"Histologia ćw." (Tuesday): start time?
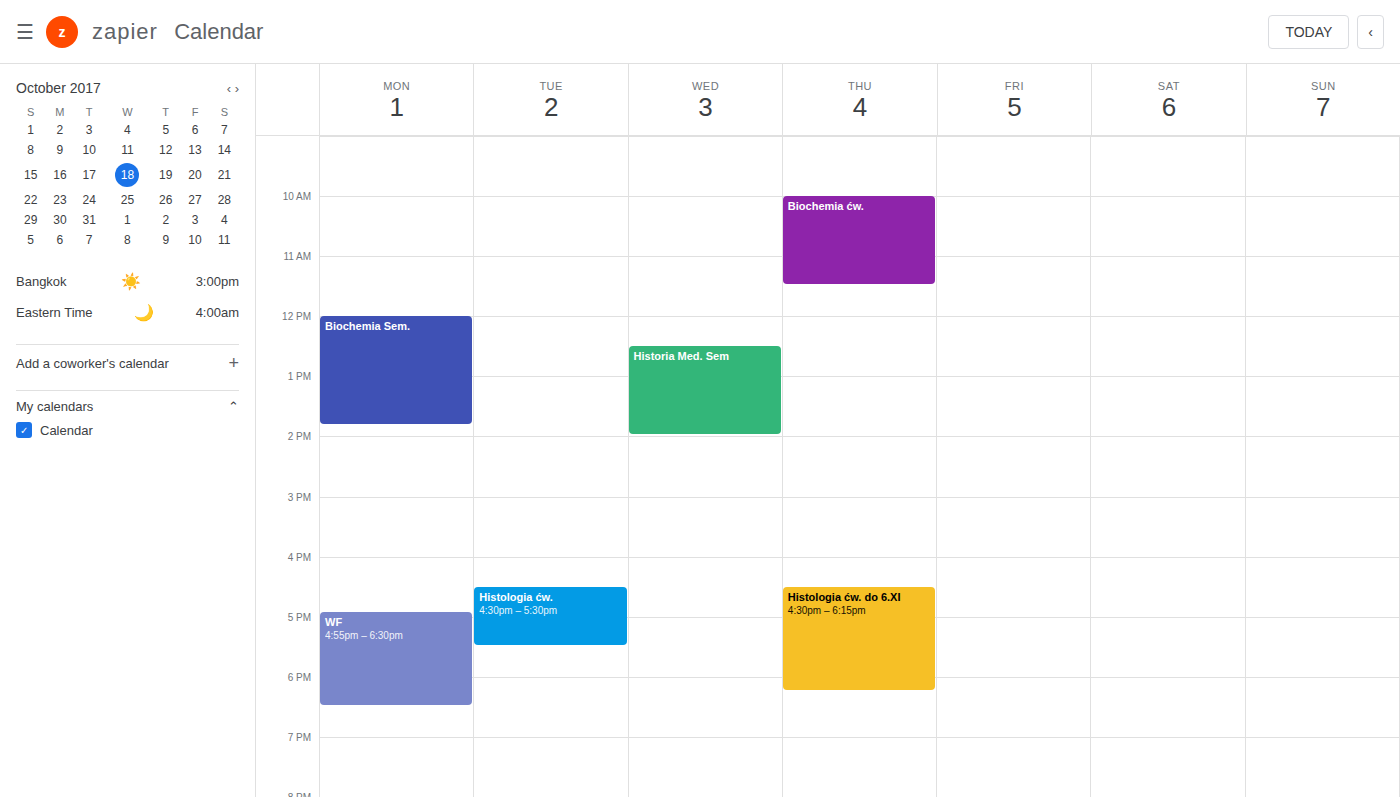
4:30 PM